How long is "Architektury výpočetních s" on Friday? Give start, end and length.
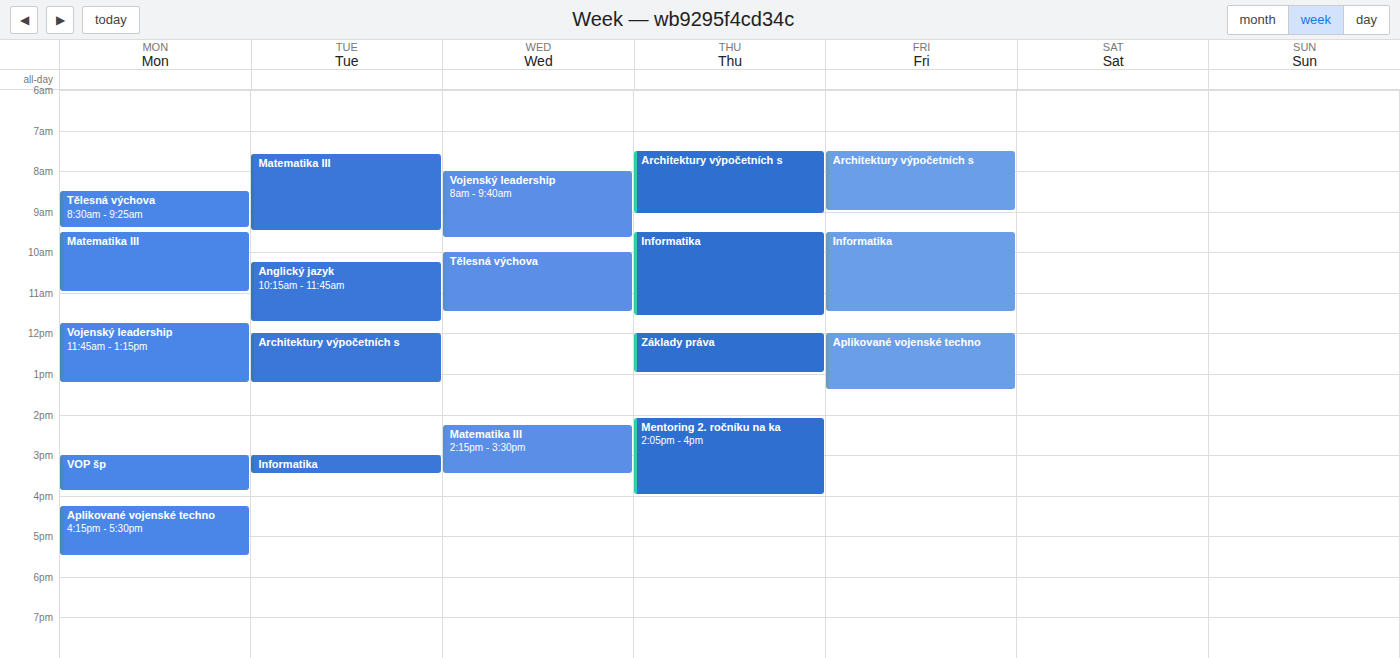
7:30 AM to 9:00 AM, 1 hour 30 minutes